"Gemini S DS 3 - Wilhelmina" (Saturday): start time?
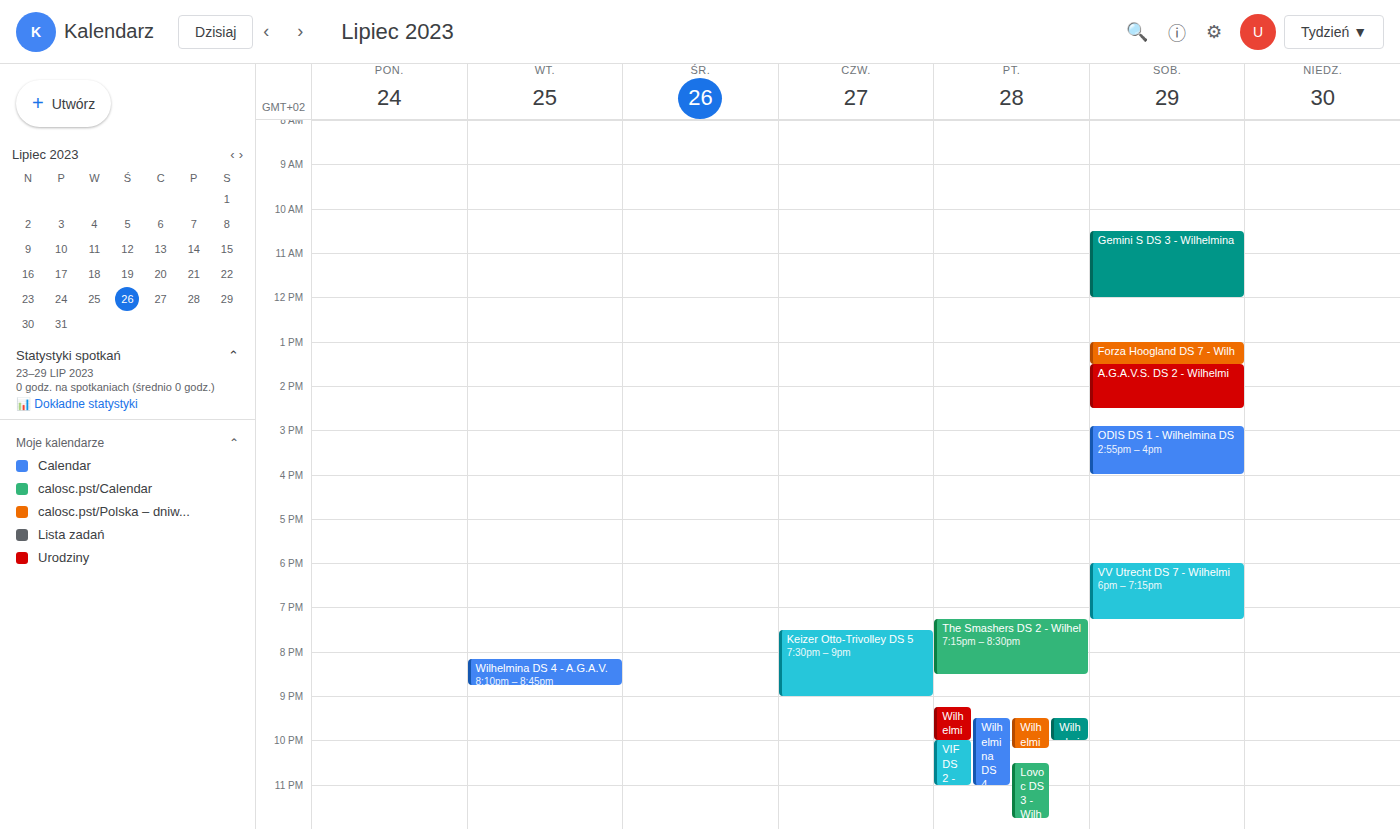
10:30 AM